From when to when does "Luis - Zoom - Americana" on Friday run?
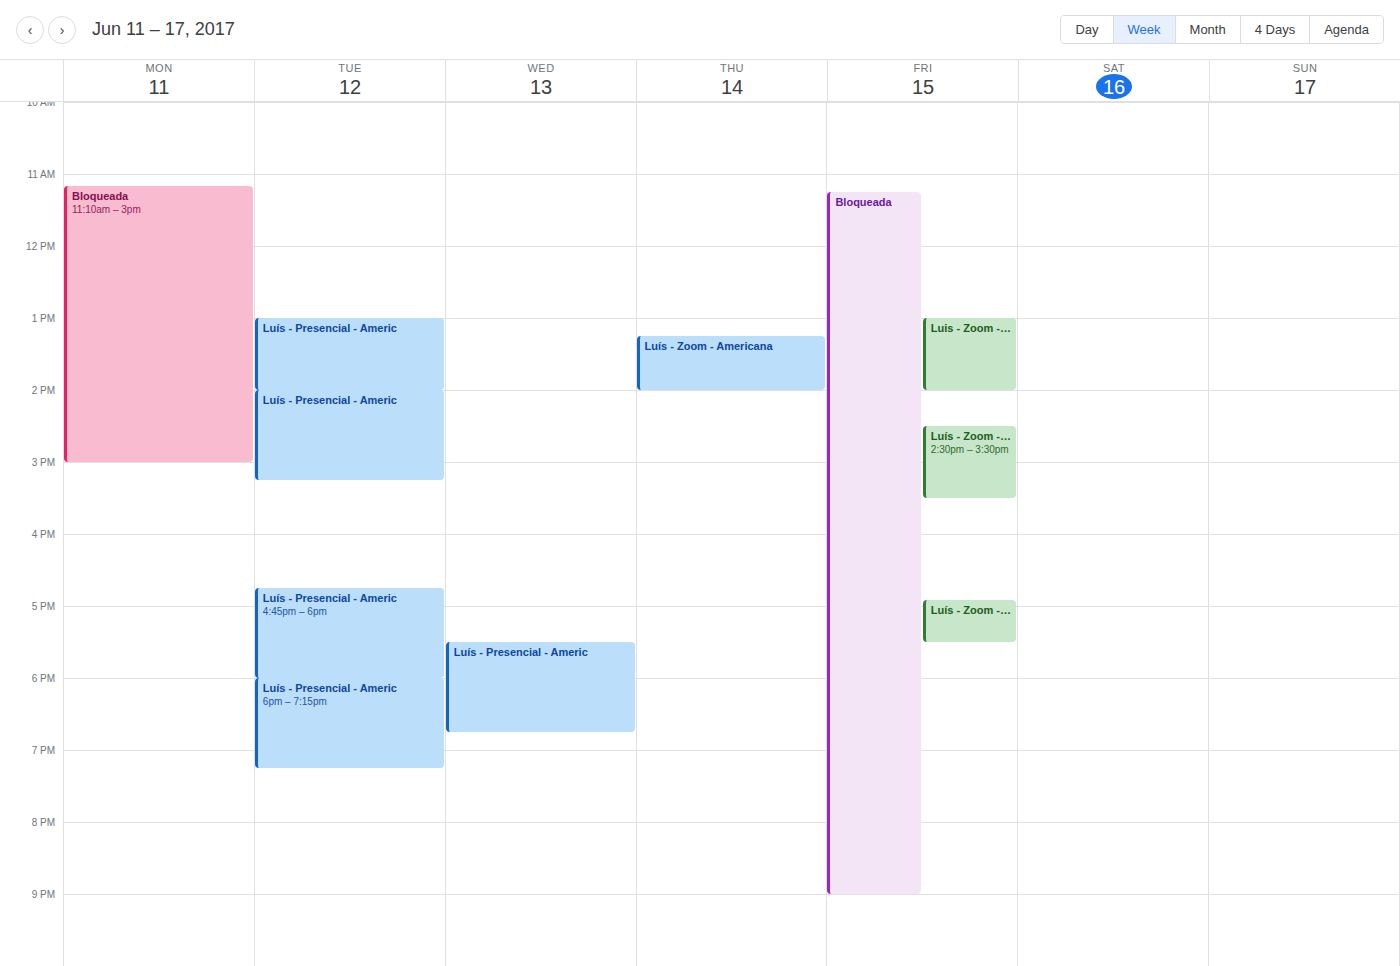
1:00 PM to 2:00 PM